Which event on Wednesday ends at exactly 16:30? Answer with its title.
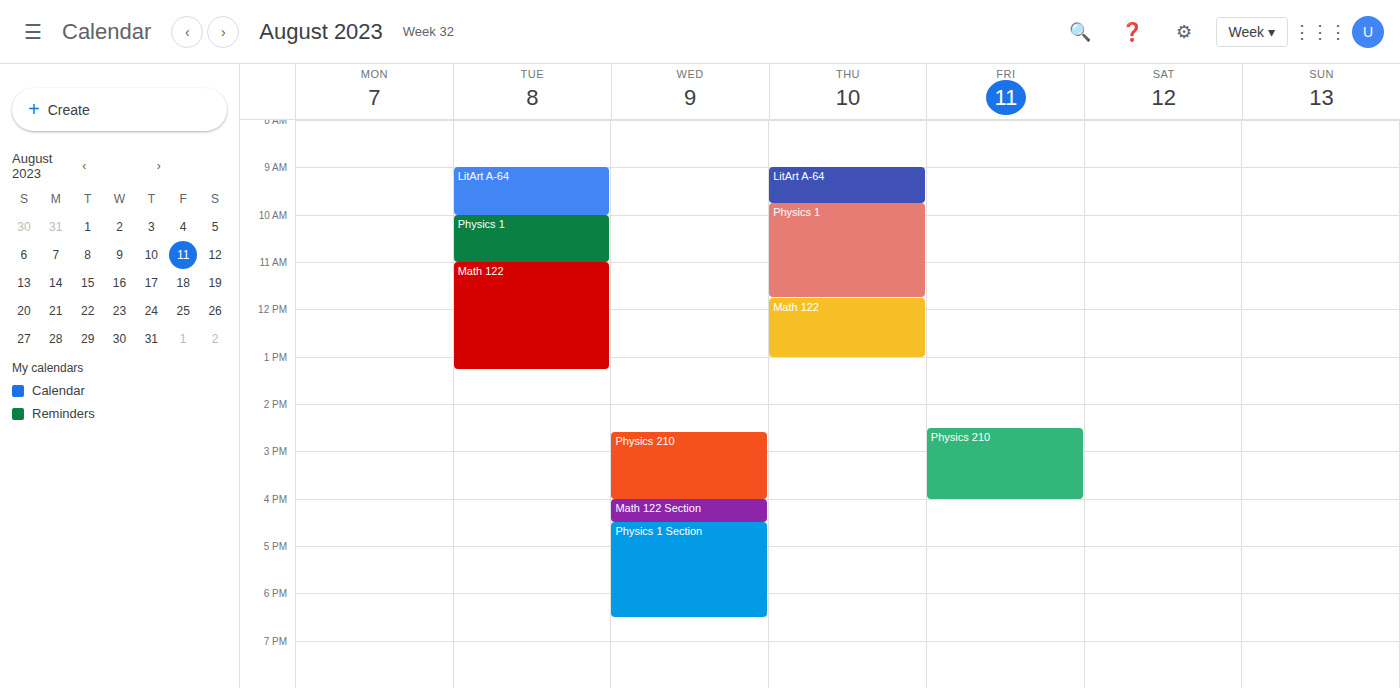
"Math 122 Section"